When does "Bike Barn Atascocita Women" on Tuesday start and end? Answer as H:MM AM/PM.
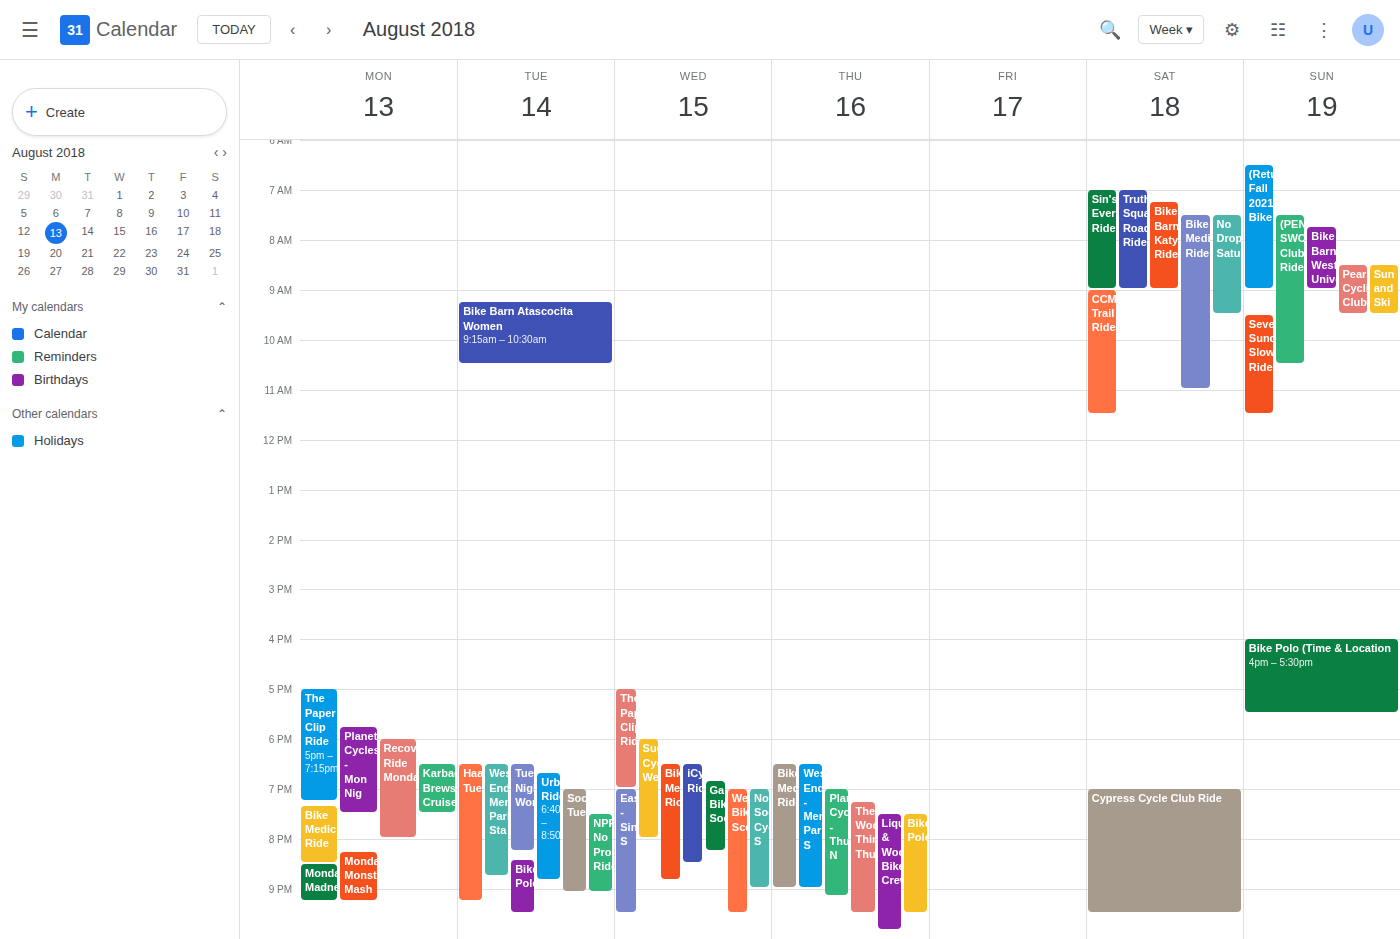
9:15 AM to 10:30 AM